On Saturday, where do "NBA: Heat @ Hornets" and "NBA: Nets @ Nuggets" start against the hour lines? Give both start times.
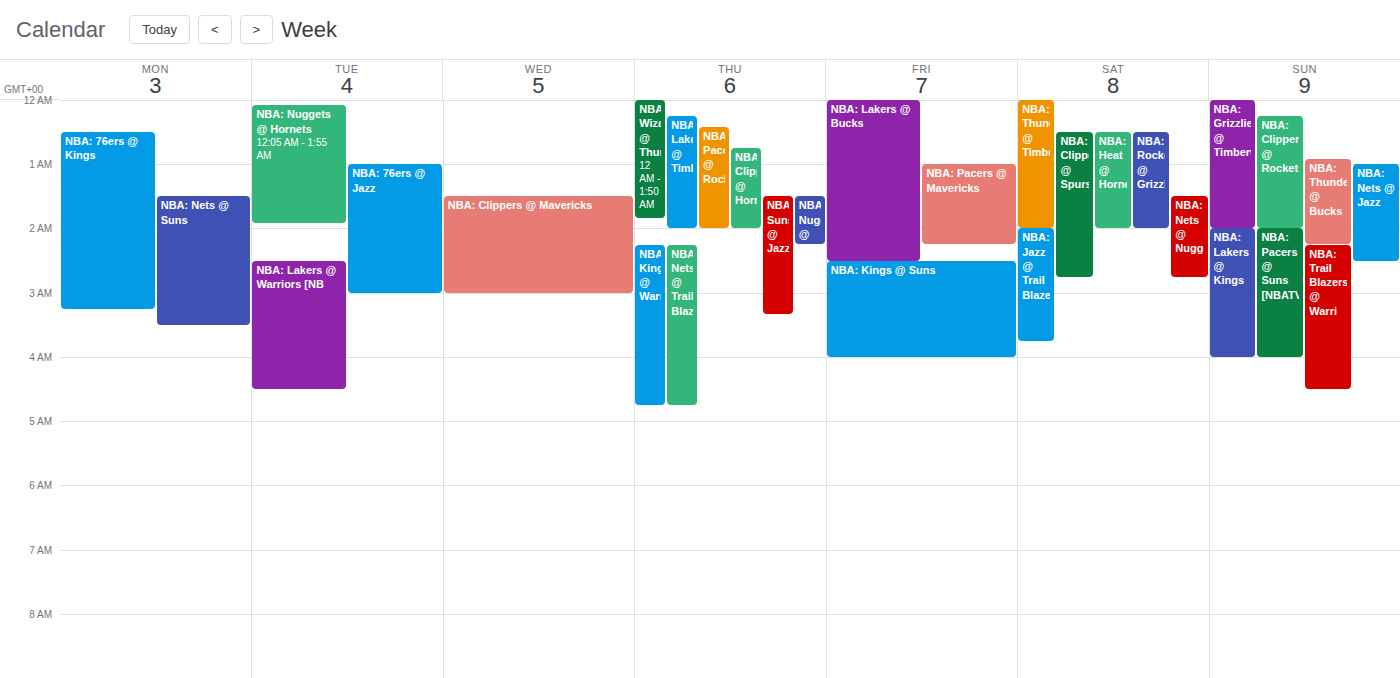
"NBA: Heat @ Hornets": 12:30 AM, halfway between the 12 AM and 1 AM lines. "NBA: Nets @ Nuggets": 1:30 AM, halfway between the 1 AM and 2 AM lines.